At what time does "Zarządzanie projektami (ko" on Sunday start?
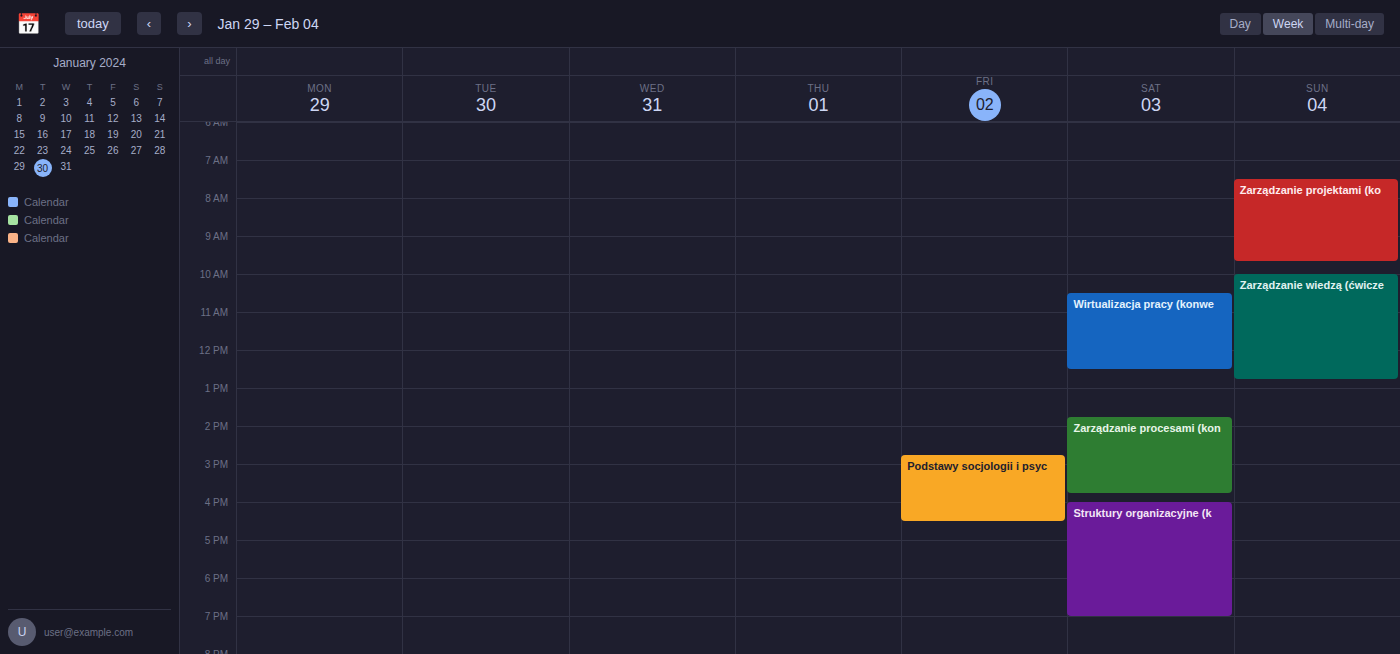
07:30